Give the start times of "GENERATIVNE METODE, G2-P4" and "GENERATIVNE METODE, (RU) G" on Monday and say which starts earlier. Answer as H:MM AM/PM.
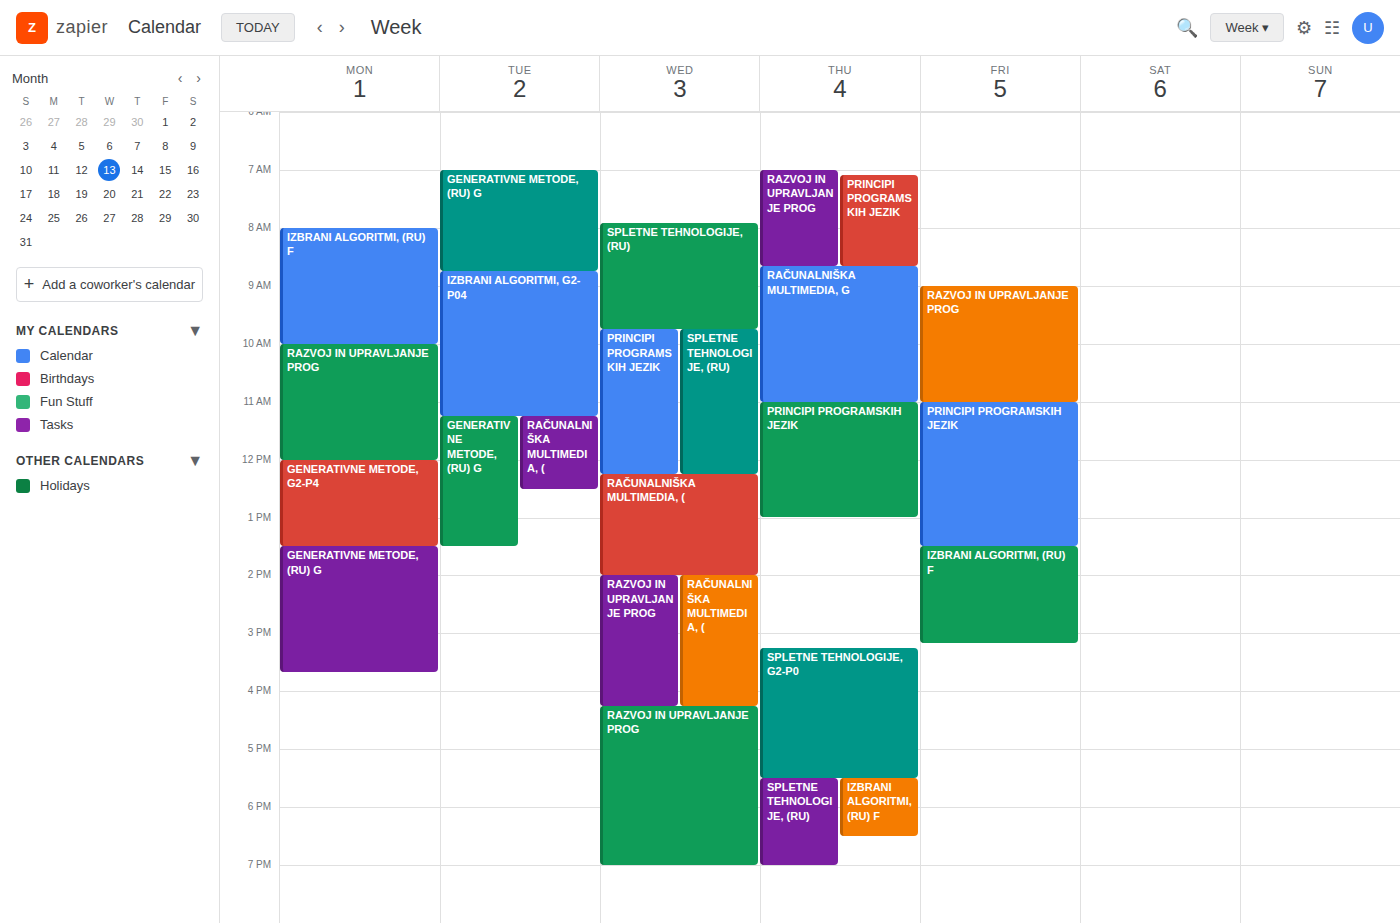
"GENERATIVNE METODE, G2-P4" 12:00 PM; "GENERATIVNE METODE, (RU) G" 1:30 PM.